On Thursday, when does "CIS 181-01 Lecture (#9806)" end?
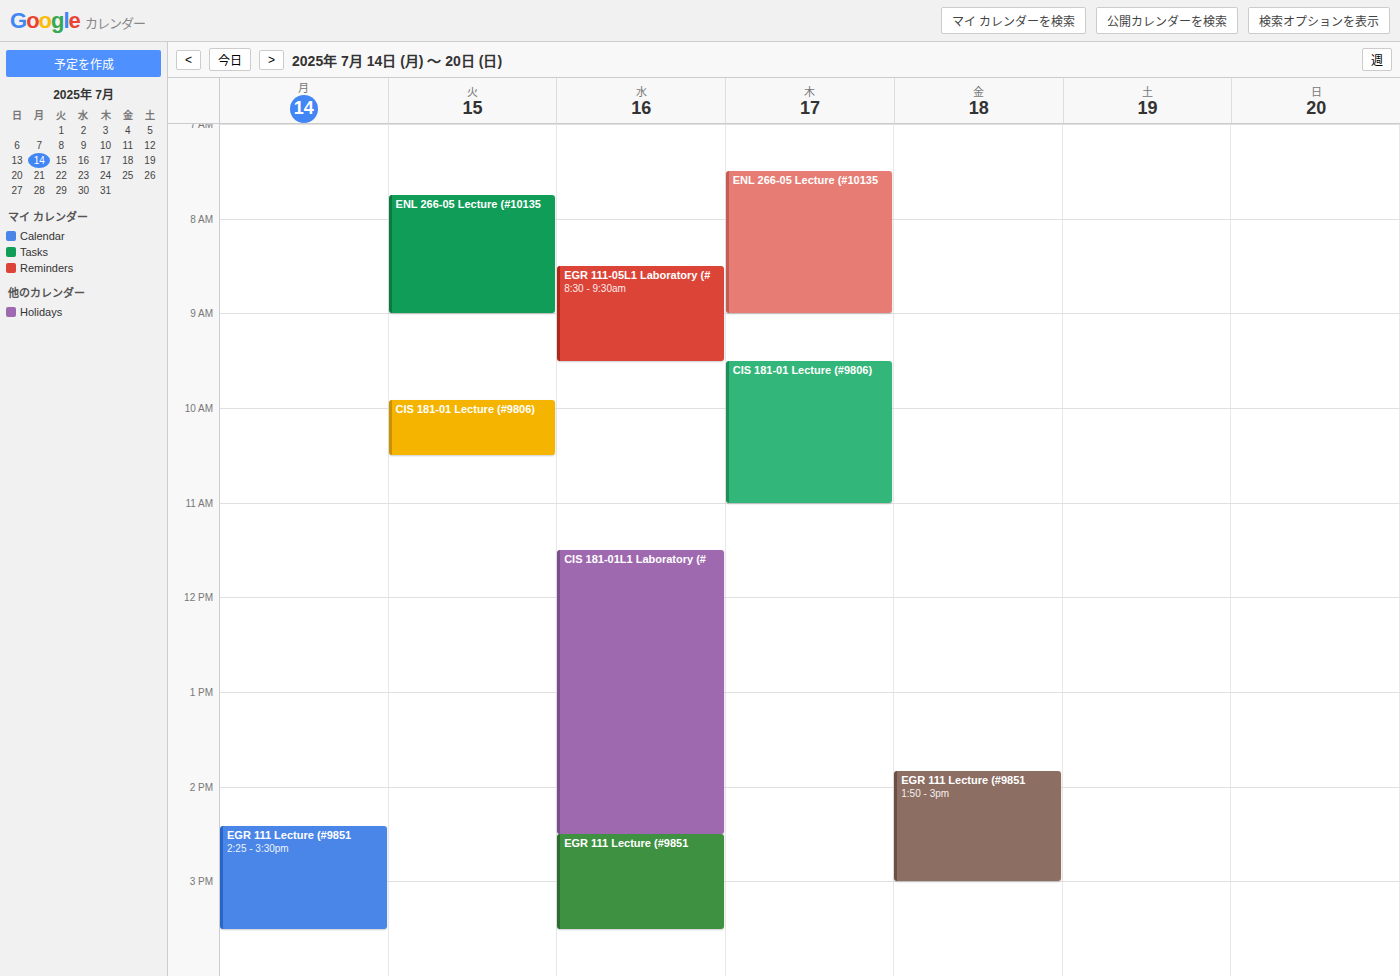
11:00